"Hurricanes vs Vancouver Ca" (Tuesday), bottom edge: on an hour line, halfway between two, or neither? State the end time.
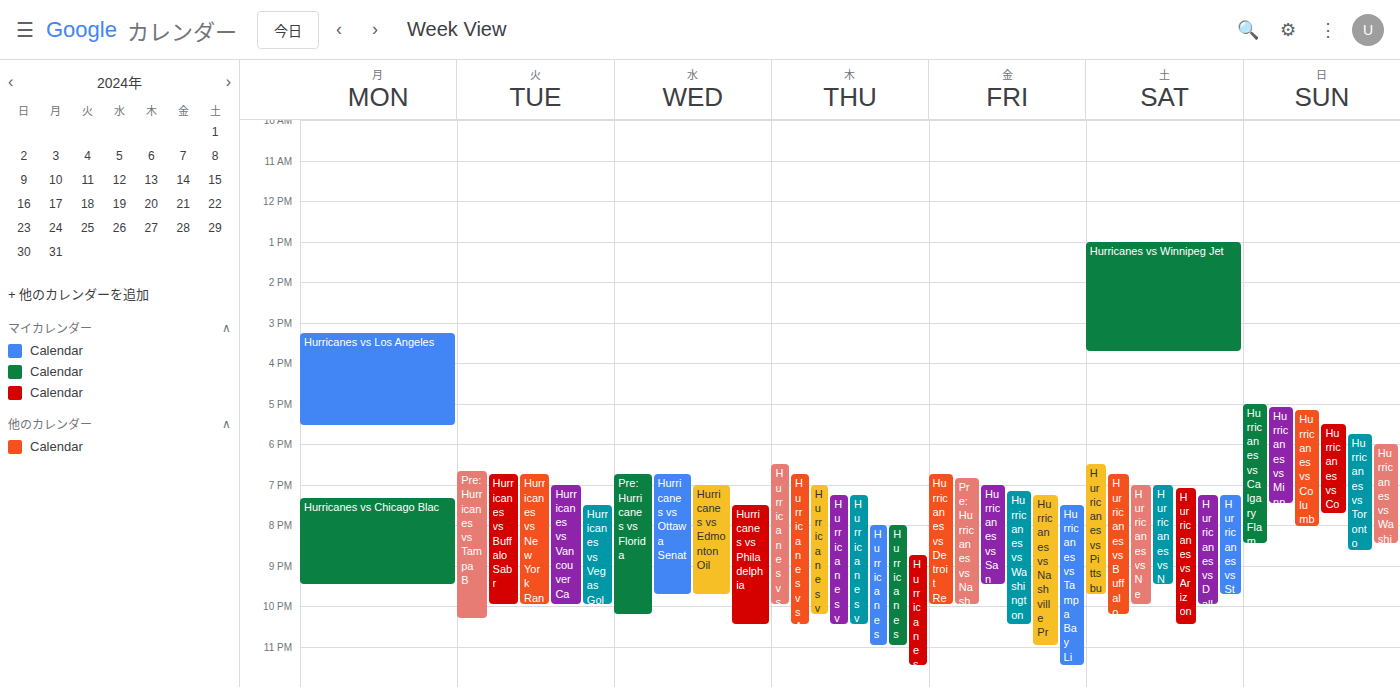
10:00 PM -- exactly on the 10 PM line.